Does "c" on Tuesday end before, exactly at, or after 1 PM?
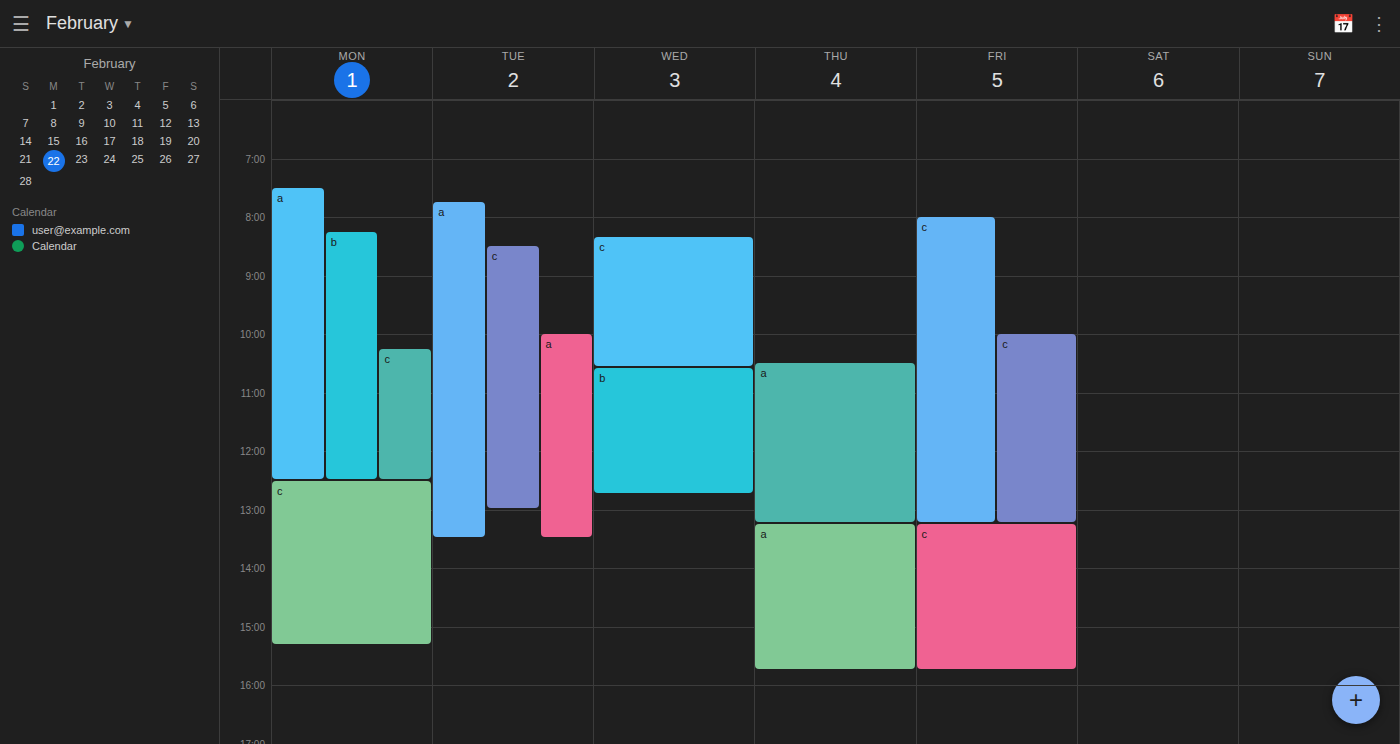
1:00 PM -- exactly at 1 PM, on the 1 PM line.